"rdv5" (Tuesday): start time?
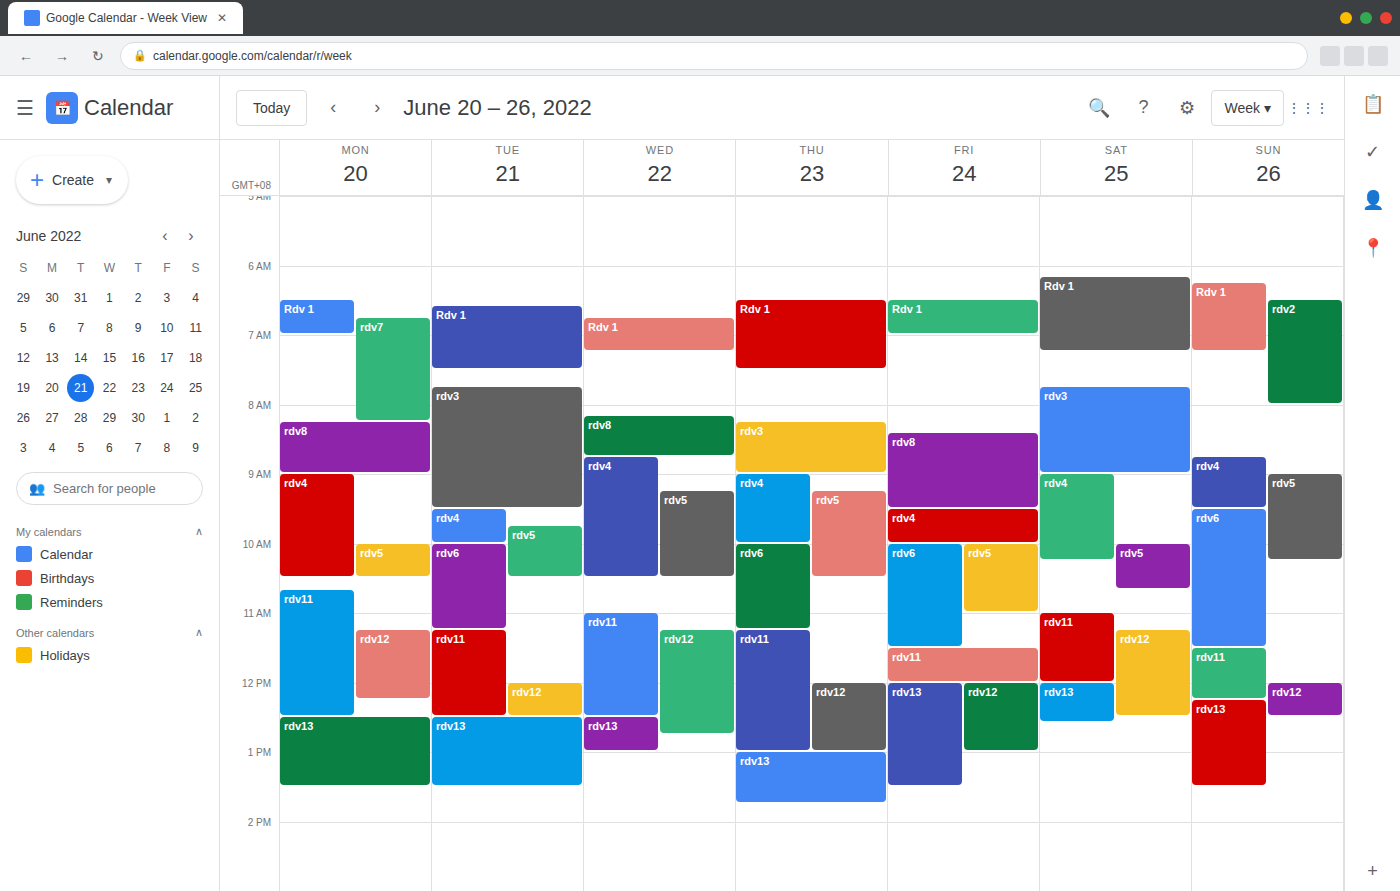
9:45 AM